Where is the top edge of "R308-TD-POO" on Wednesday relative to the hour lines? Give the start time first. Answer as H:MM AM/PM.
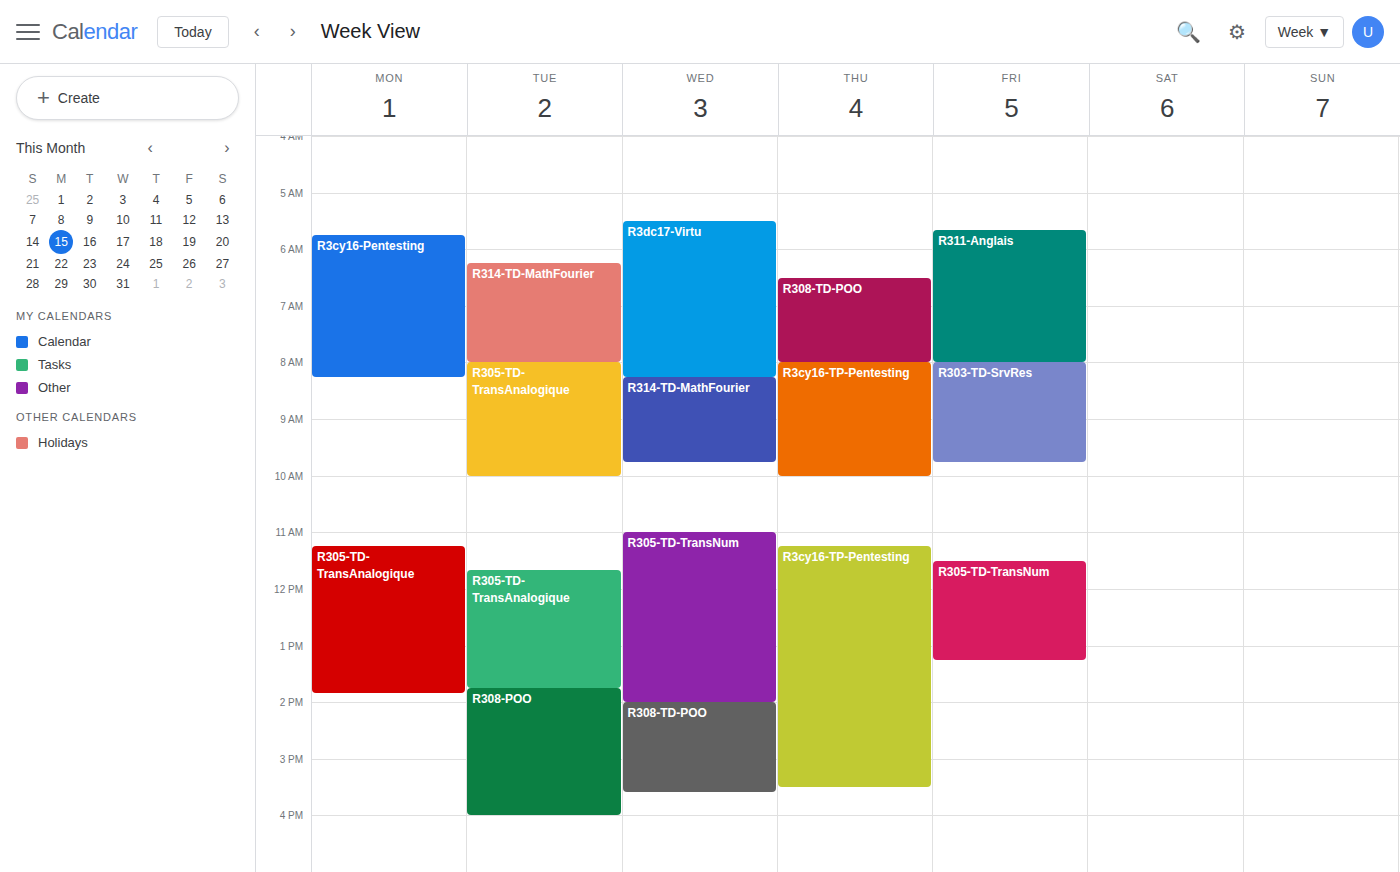
2:00 PM -- exactly on the 2 PM line.